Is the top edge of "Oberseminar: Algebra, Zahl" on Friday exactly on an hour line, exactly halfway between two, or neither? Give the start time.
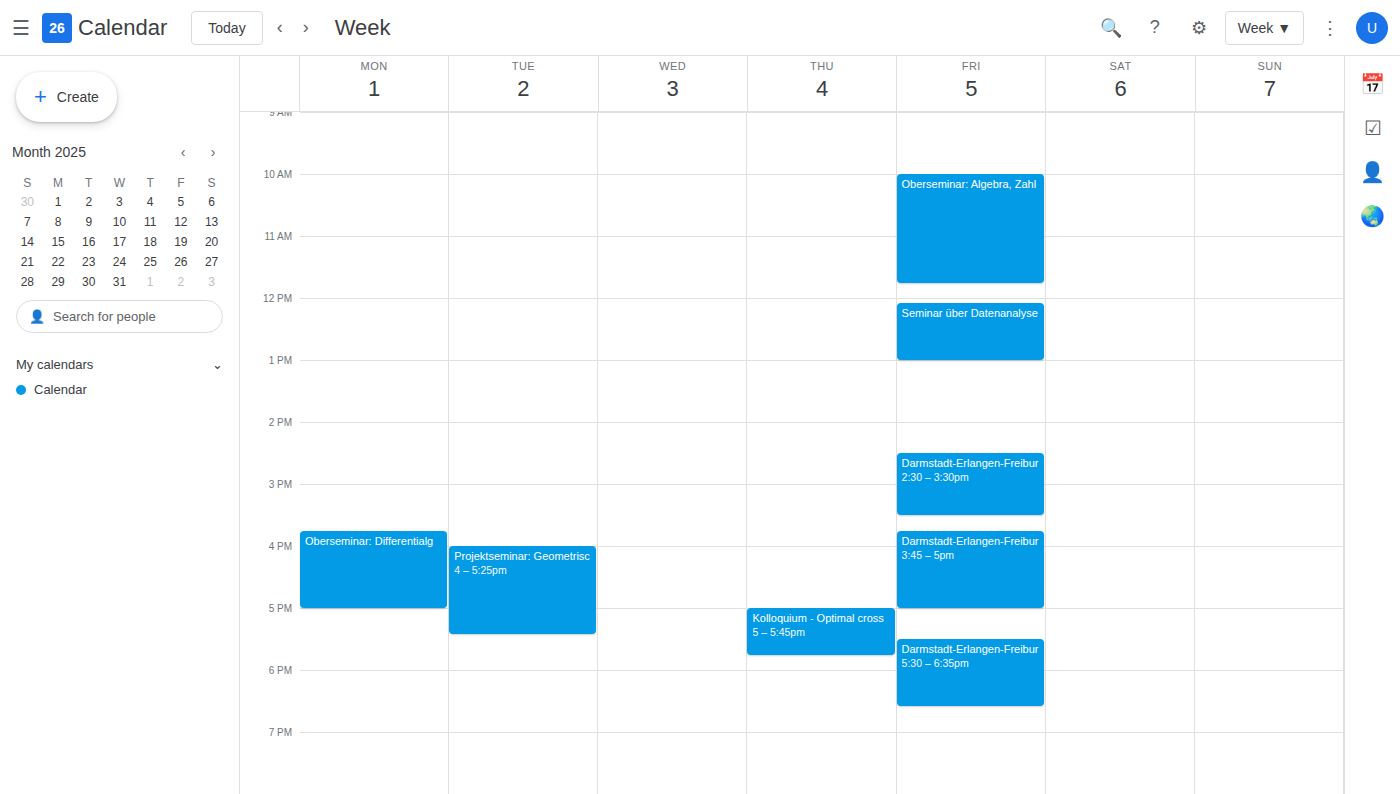
10:00 AM -- exactly on the 10 AM line.